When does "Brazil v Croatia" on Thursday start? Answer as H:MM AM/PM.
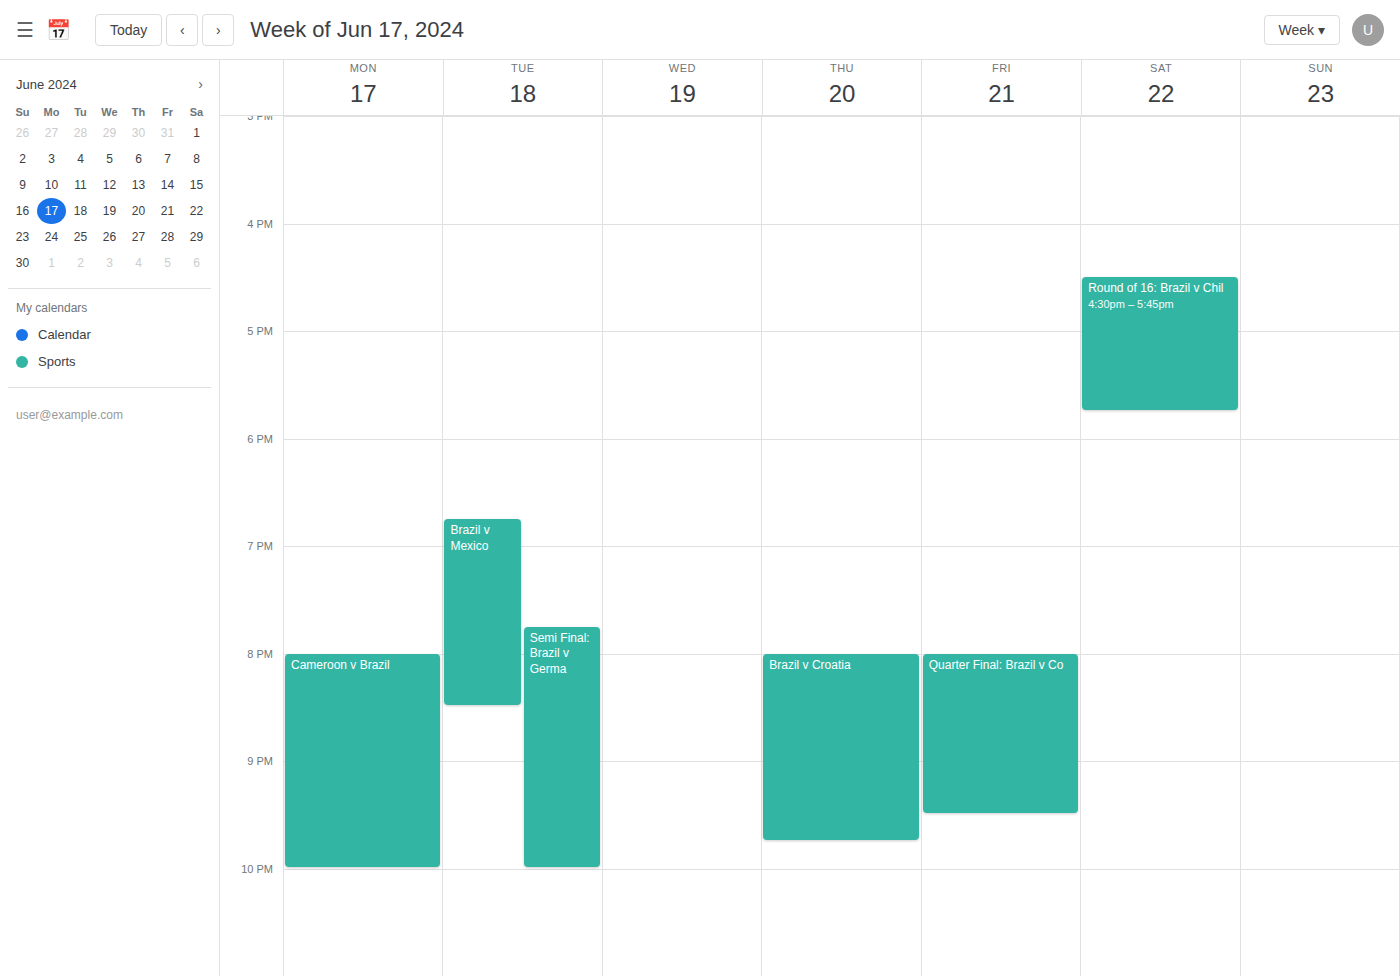
8:00 PM